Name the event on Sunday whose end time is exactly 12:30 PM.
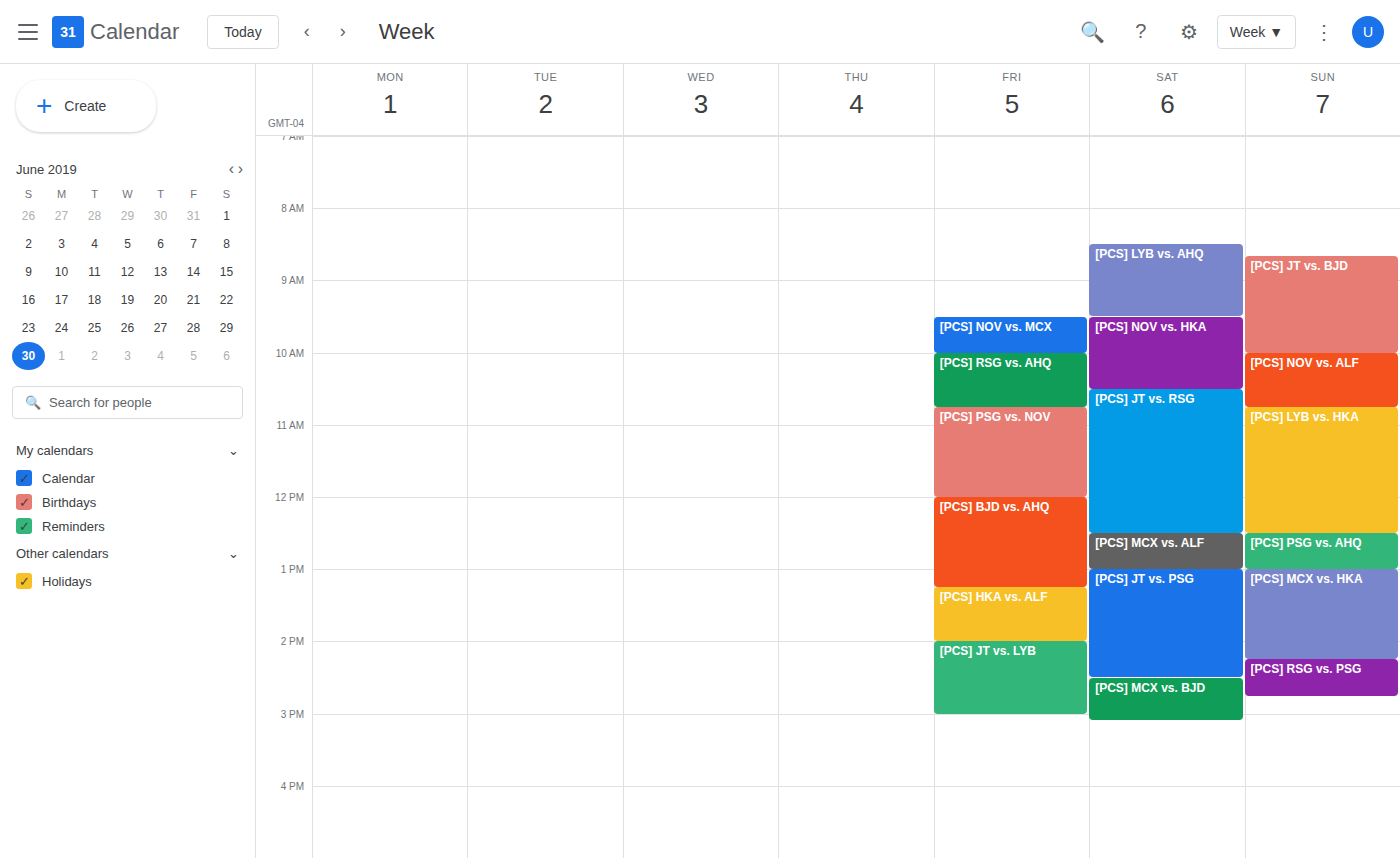
"[PCS] LYB vs. HKA"